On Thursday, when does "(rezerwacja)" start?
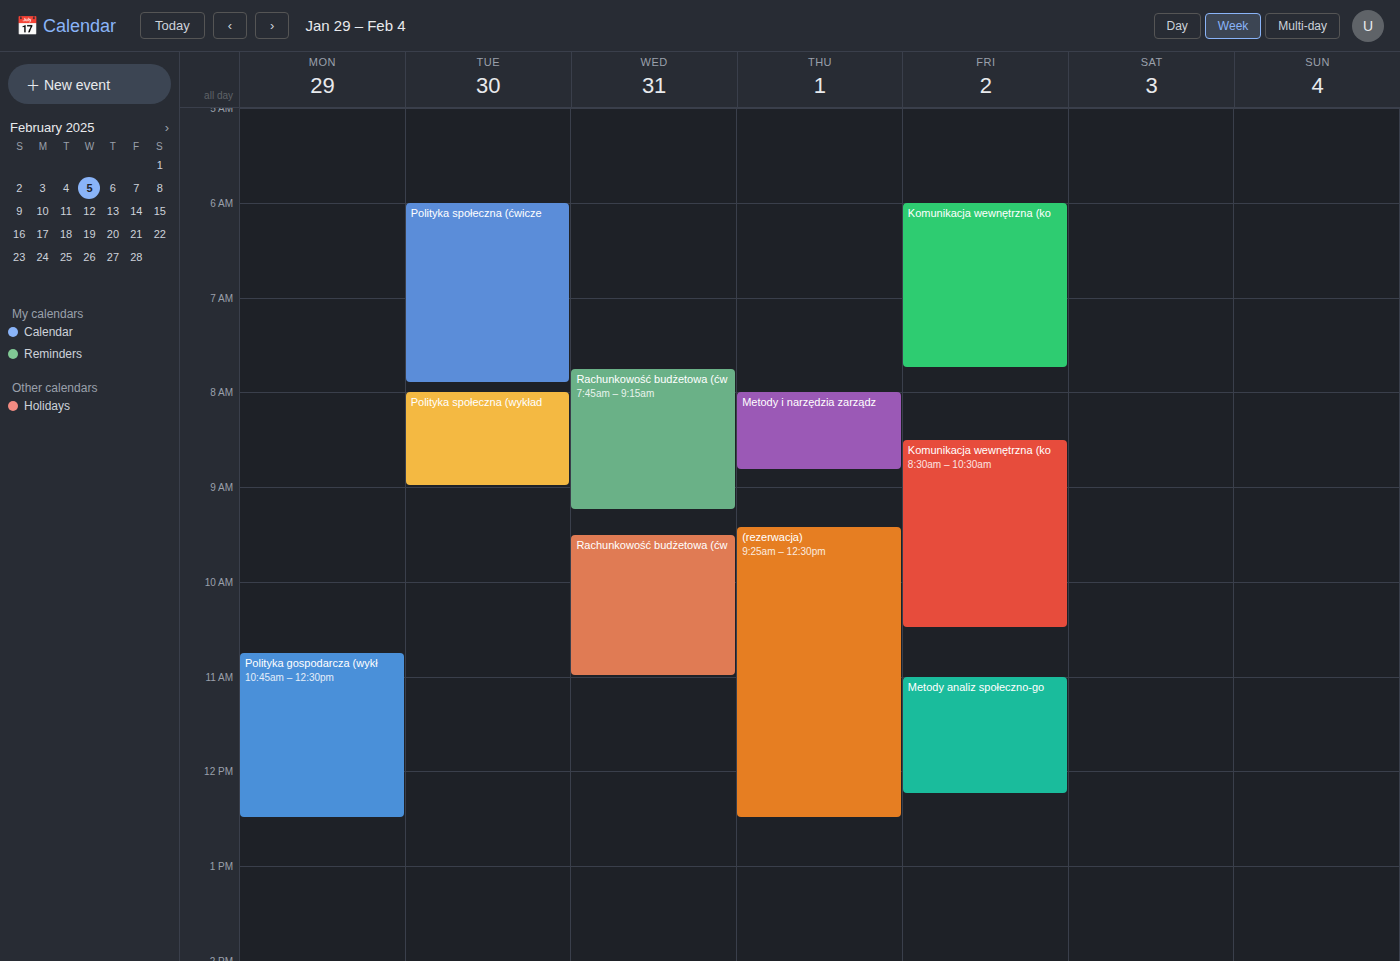
9:25 AM